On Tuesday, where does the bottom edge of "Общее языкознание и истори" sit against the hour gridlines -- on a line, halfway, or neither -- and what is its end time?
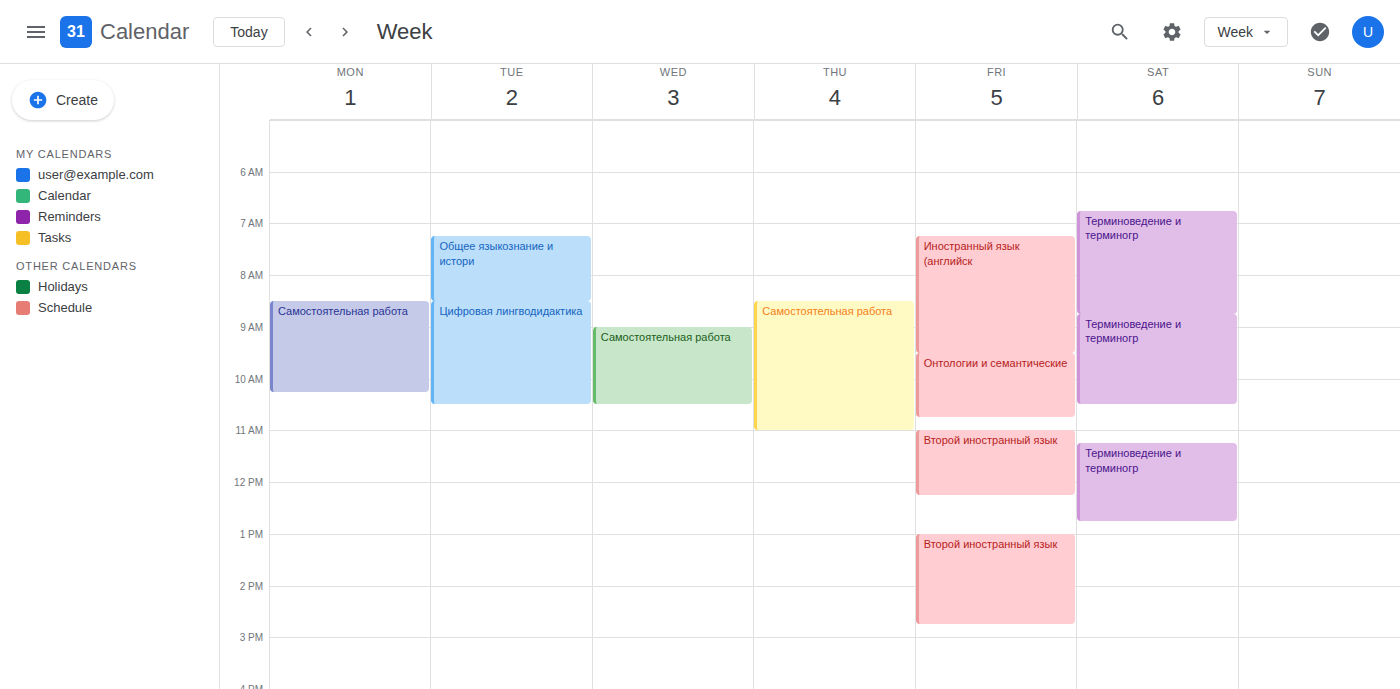
8:30 AM -- halfway between the 8 AM and 9 AM lines.